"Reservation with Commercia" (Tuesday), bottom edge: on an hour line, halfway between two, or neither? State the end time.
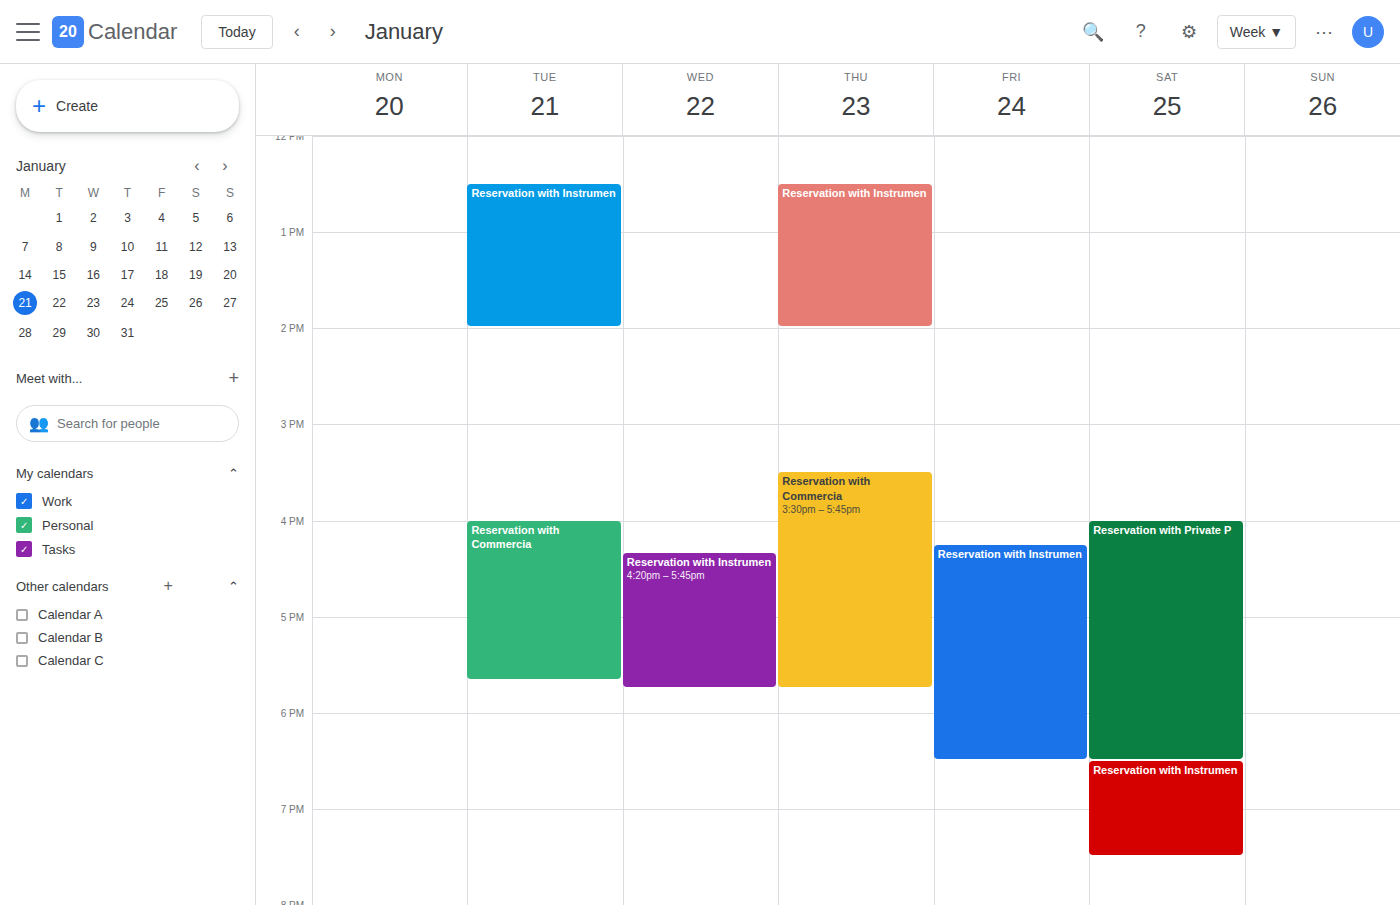
5:40 PM -- neither: 40 minutes below the 5 PM line and 20 minutes above the 6 PM line.